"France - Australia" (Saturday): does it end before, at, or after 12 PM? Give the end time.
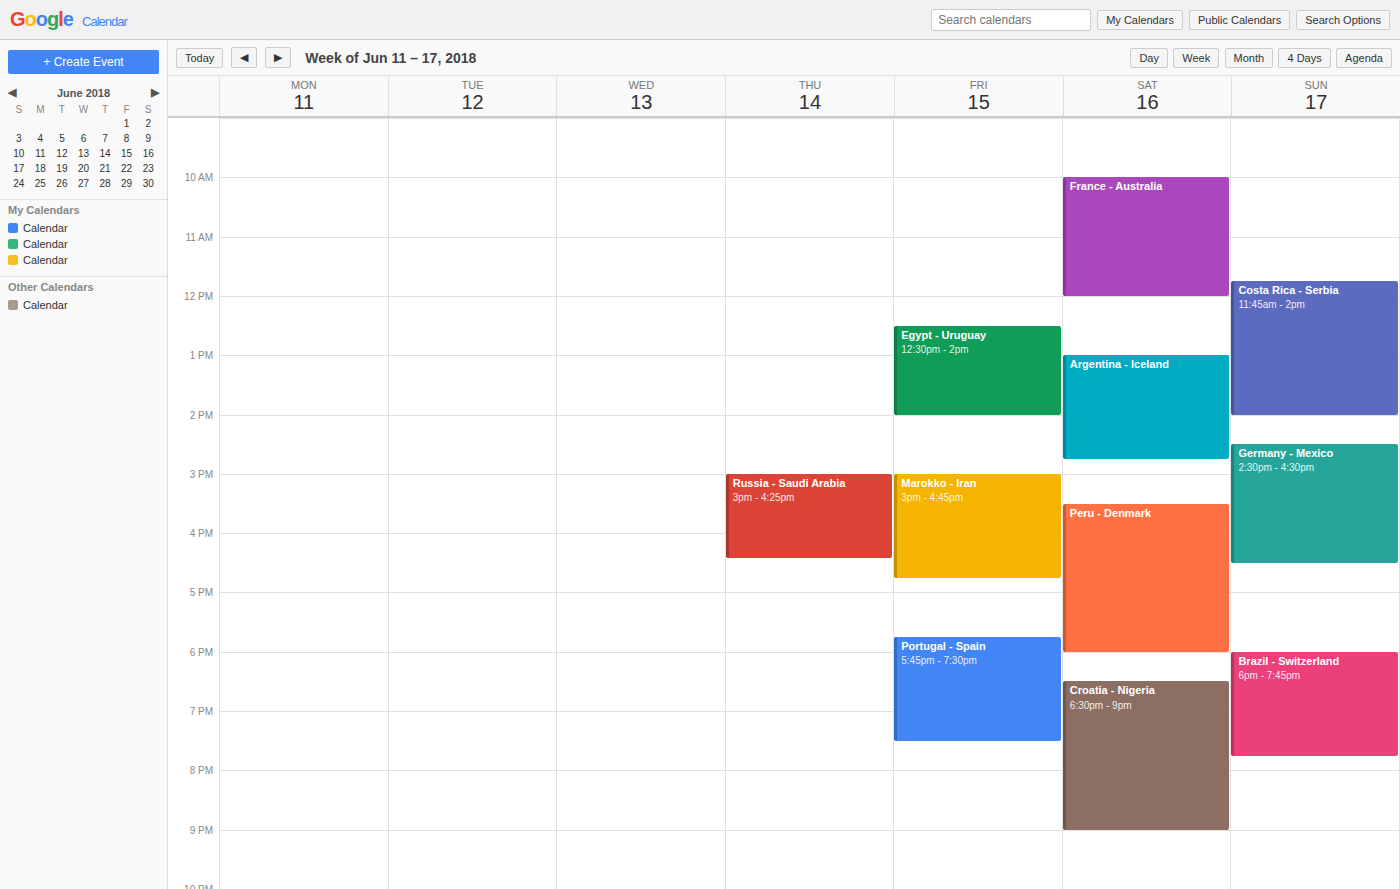
12:00 PM -- exactly at 12 PM, on the 12 PM line.